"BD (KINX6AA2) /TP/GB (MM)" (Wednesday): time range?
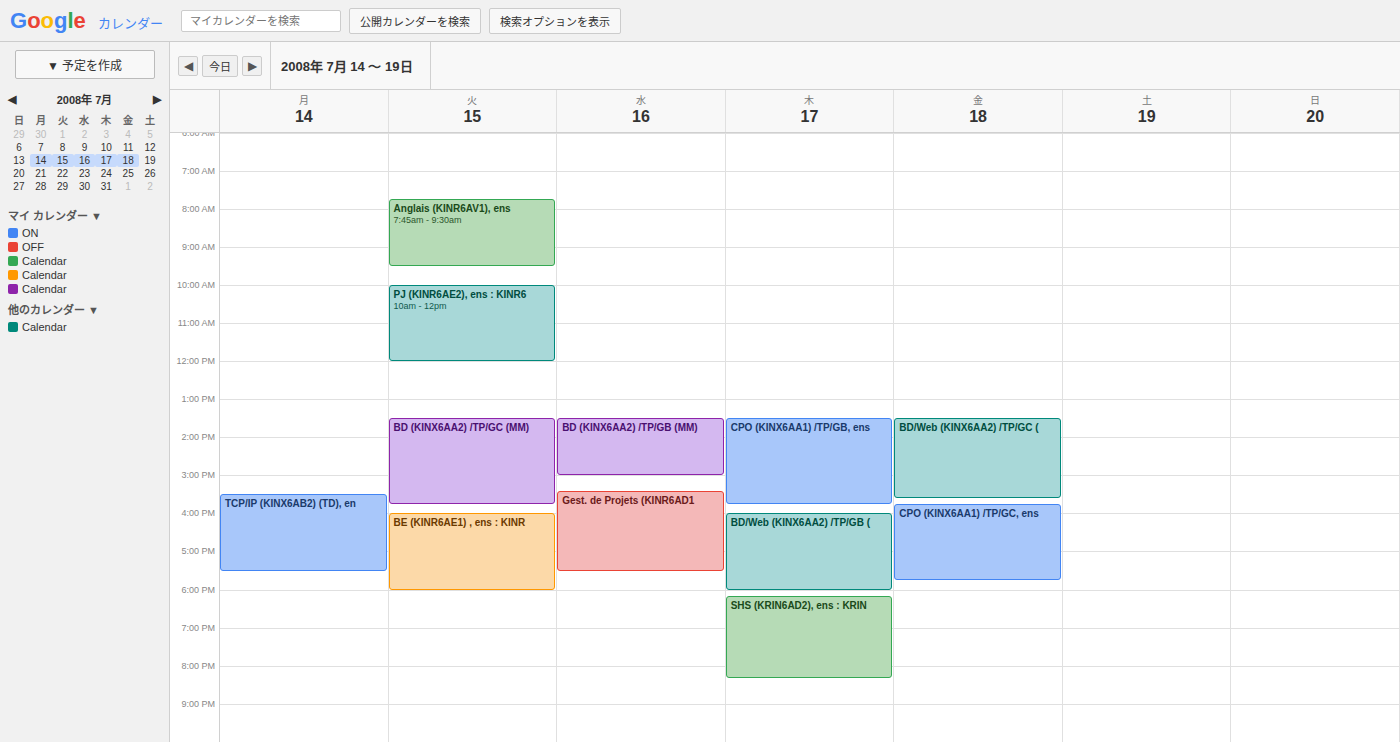
13:30 to 15:00